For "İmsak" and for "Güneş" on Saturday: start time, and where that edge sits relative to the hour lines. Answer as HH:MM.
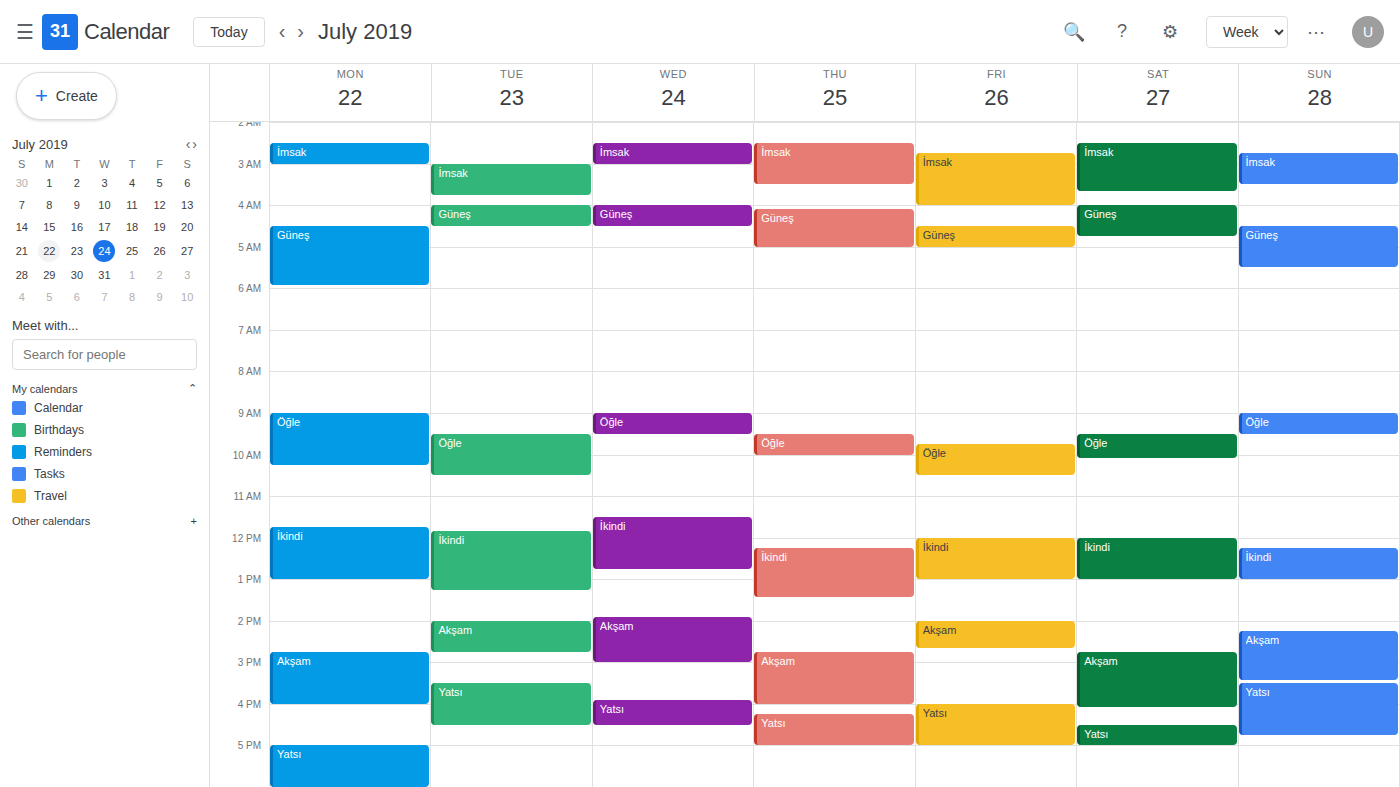
"İmsak": 02:30, halfway between the 02:00 and 03:00 lines. "Güneş": 04:00, exactly on the 04:00 line.